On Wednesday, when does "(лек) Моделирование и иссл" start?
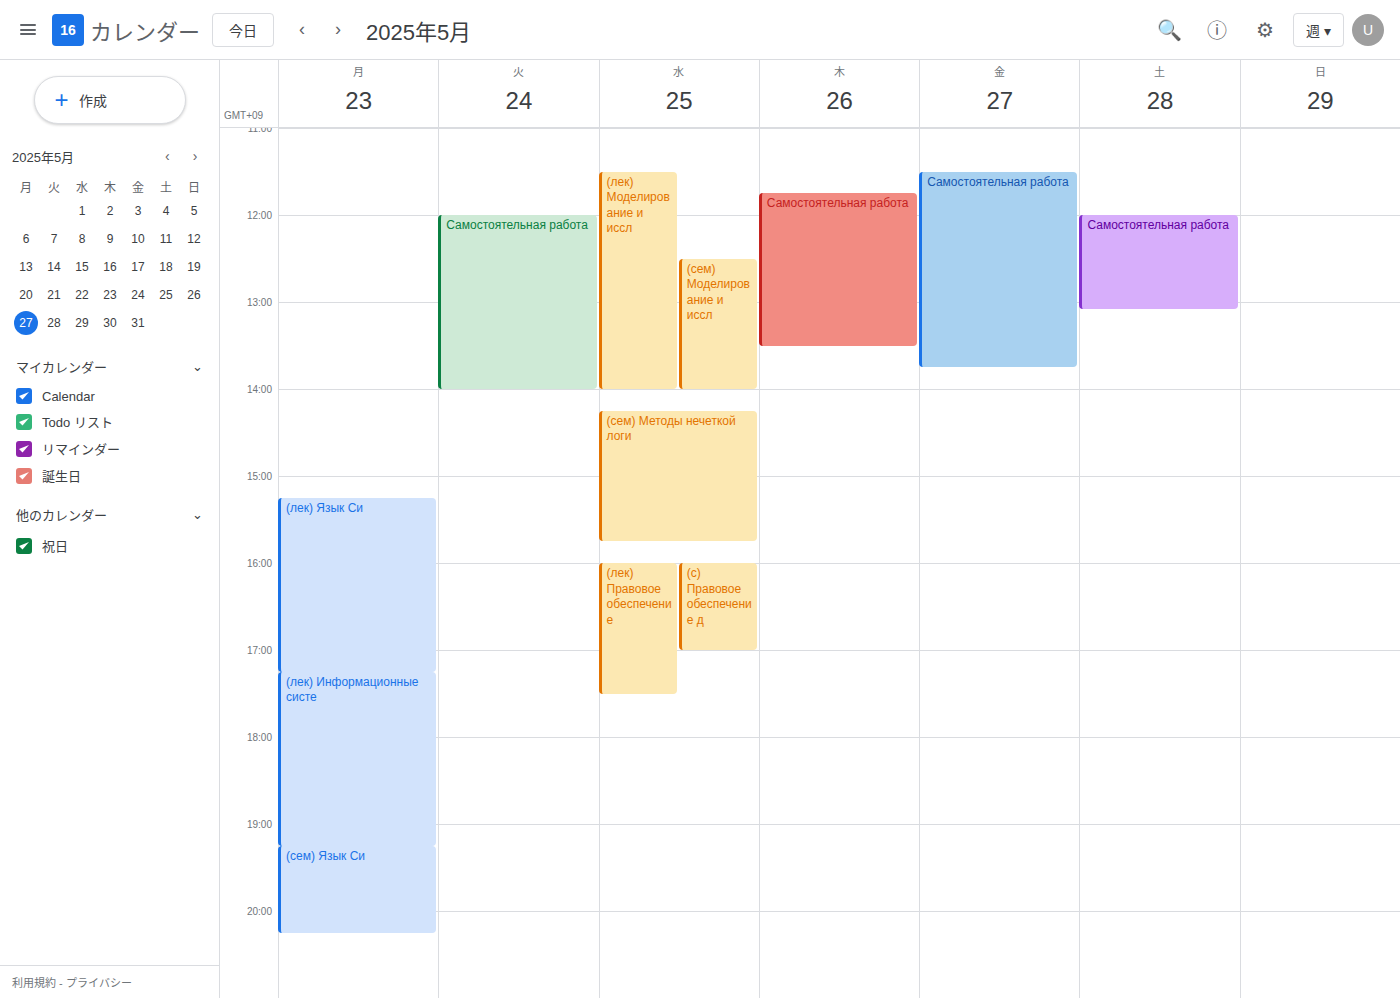
11:30 AM